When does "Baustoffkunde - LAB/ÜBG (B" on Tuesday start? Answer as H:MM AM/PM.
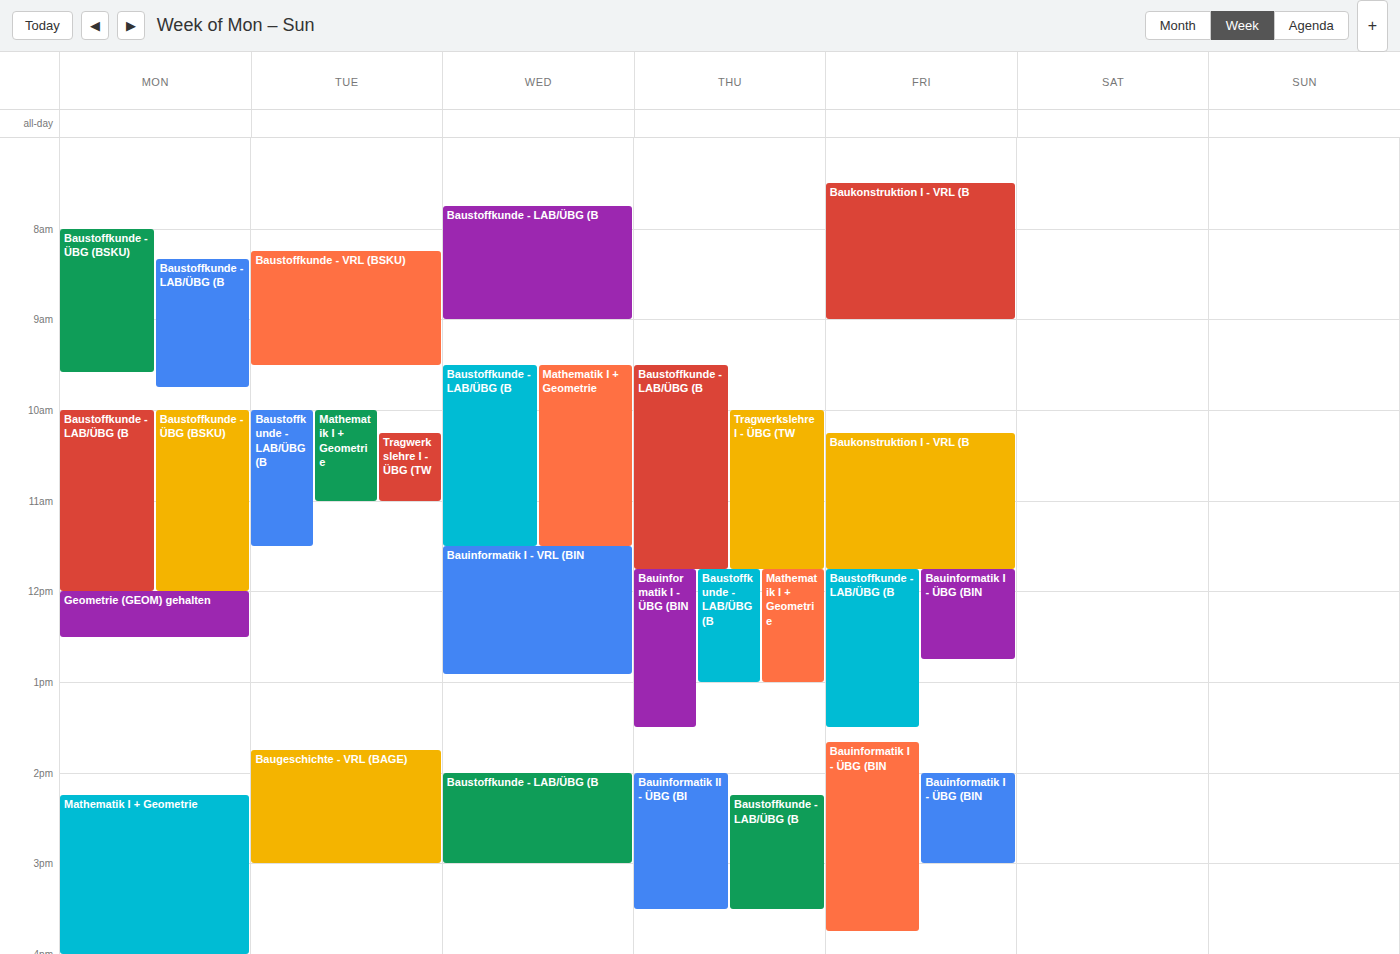
10:00 AM